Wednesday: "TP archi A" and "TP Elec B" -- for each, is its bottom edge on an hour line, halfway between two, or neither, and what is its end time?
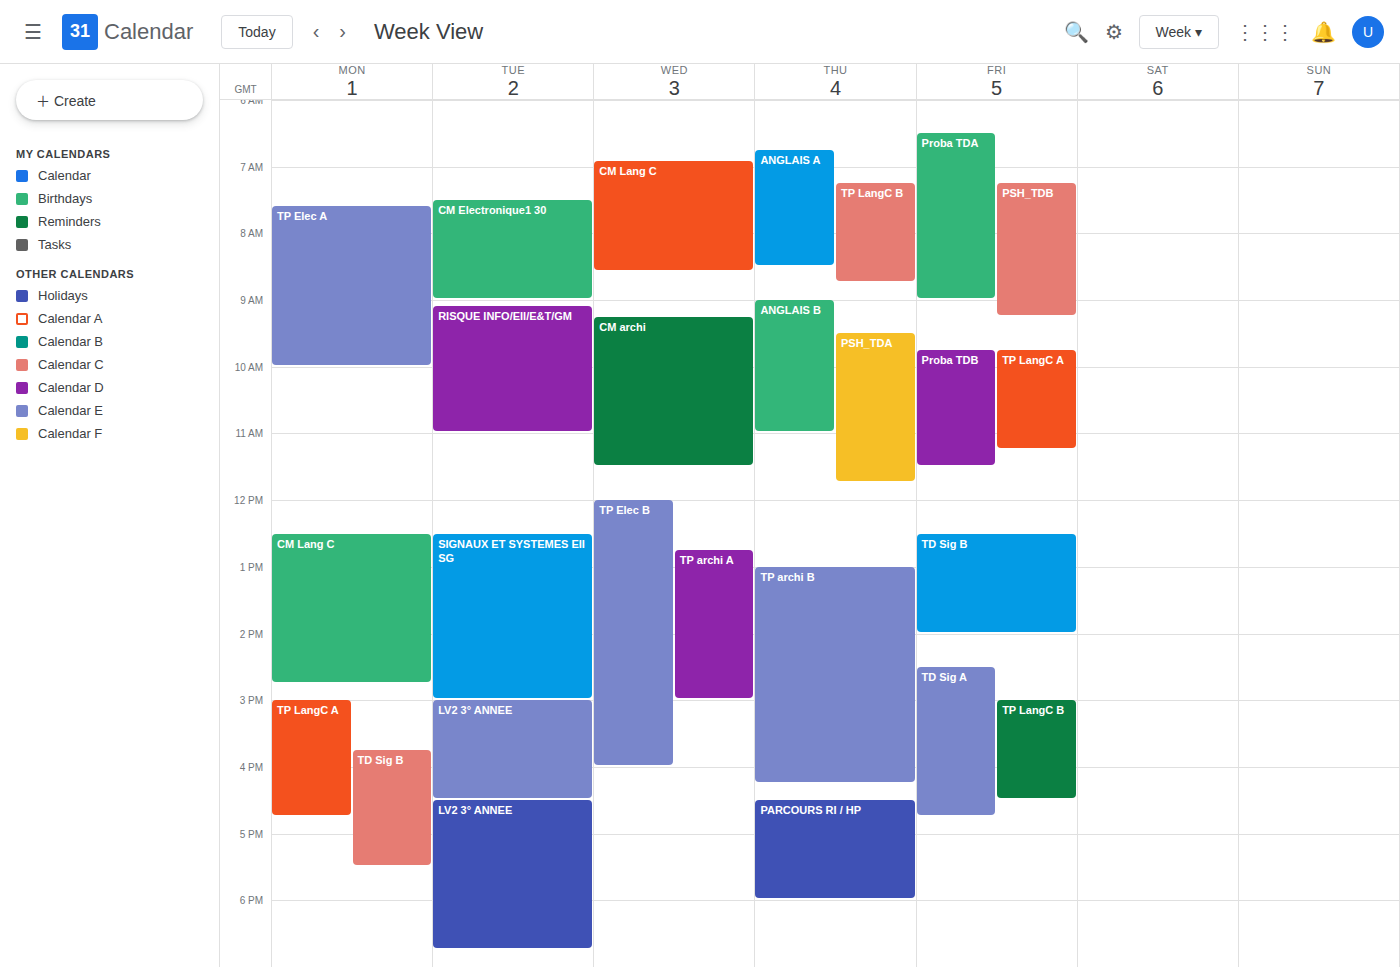
"TP archi A": 3:00 PM, exactly on the 3 PM line. "TP Elec B": 4:00 PM, exactly on the 4 PM line.